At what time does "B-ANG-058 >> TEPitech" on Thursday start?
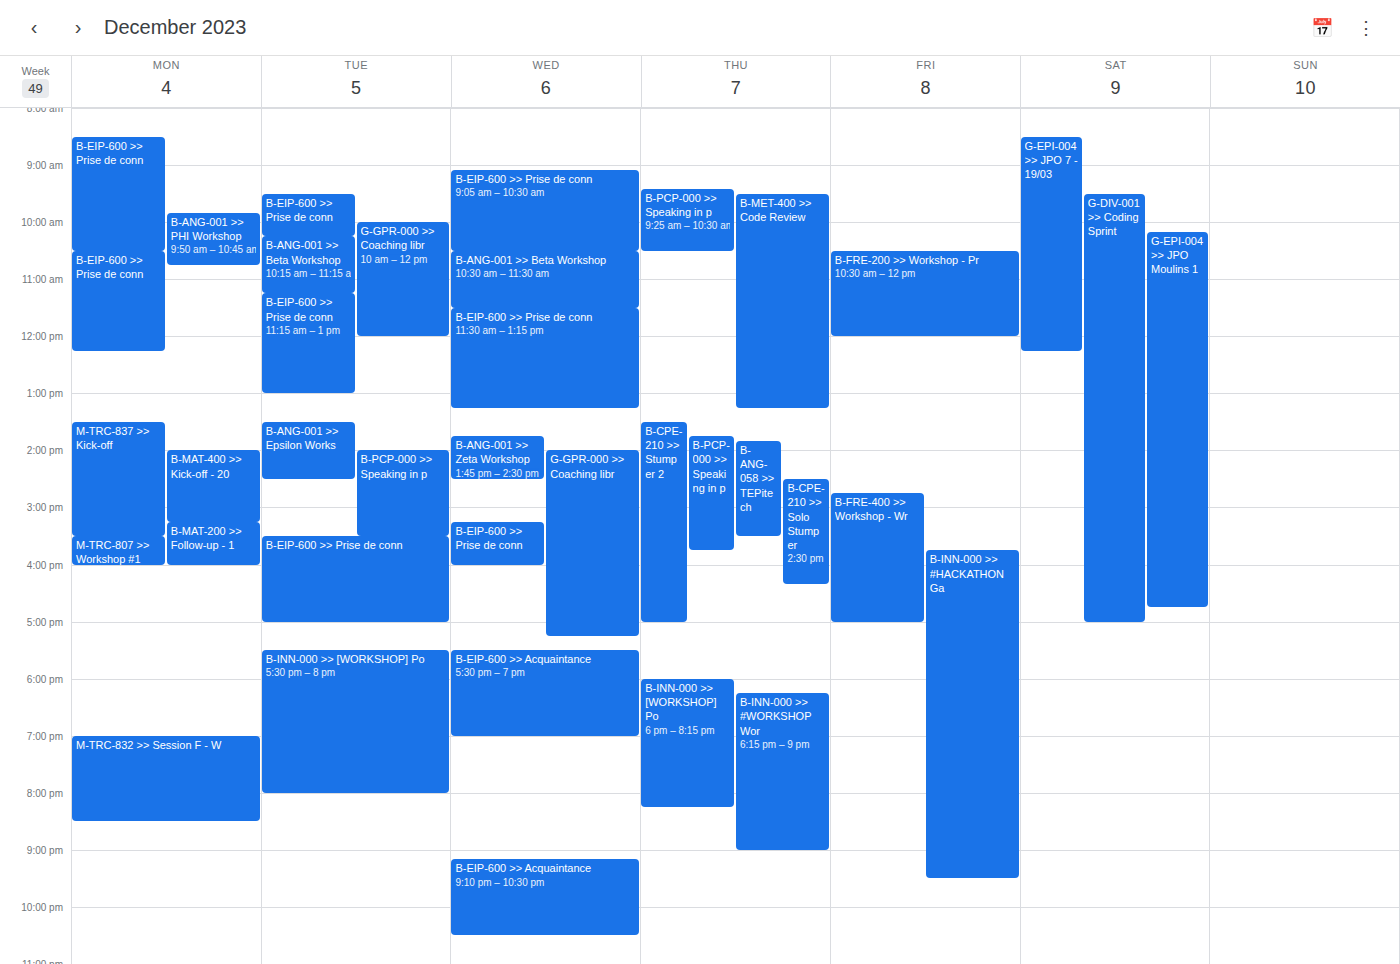
1:50 PM